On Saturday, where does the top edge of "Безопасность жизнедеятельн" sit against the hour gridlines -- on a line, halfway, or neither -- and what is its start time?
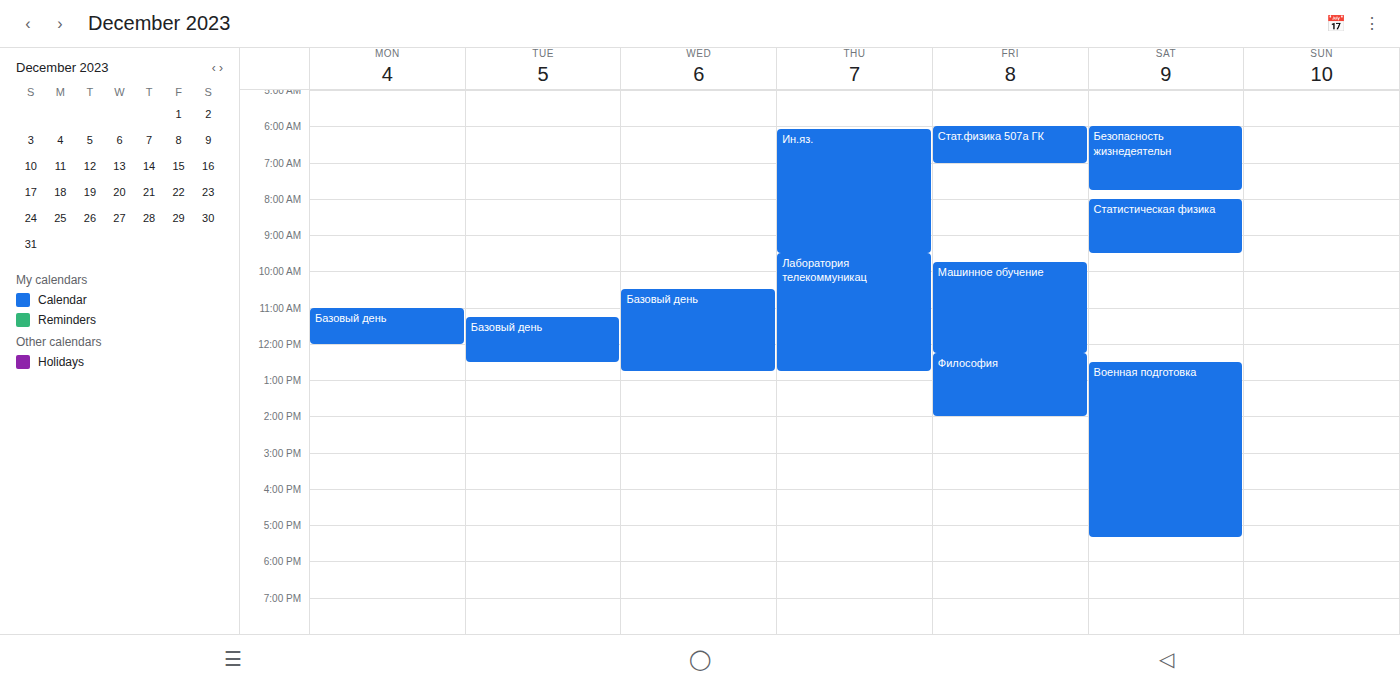
6:00 AM -- exactly on the 6 AM line.